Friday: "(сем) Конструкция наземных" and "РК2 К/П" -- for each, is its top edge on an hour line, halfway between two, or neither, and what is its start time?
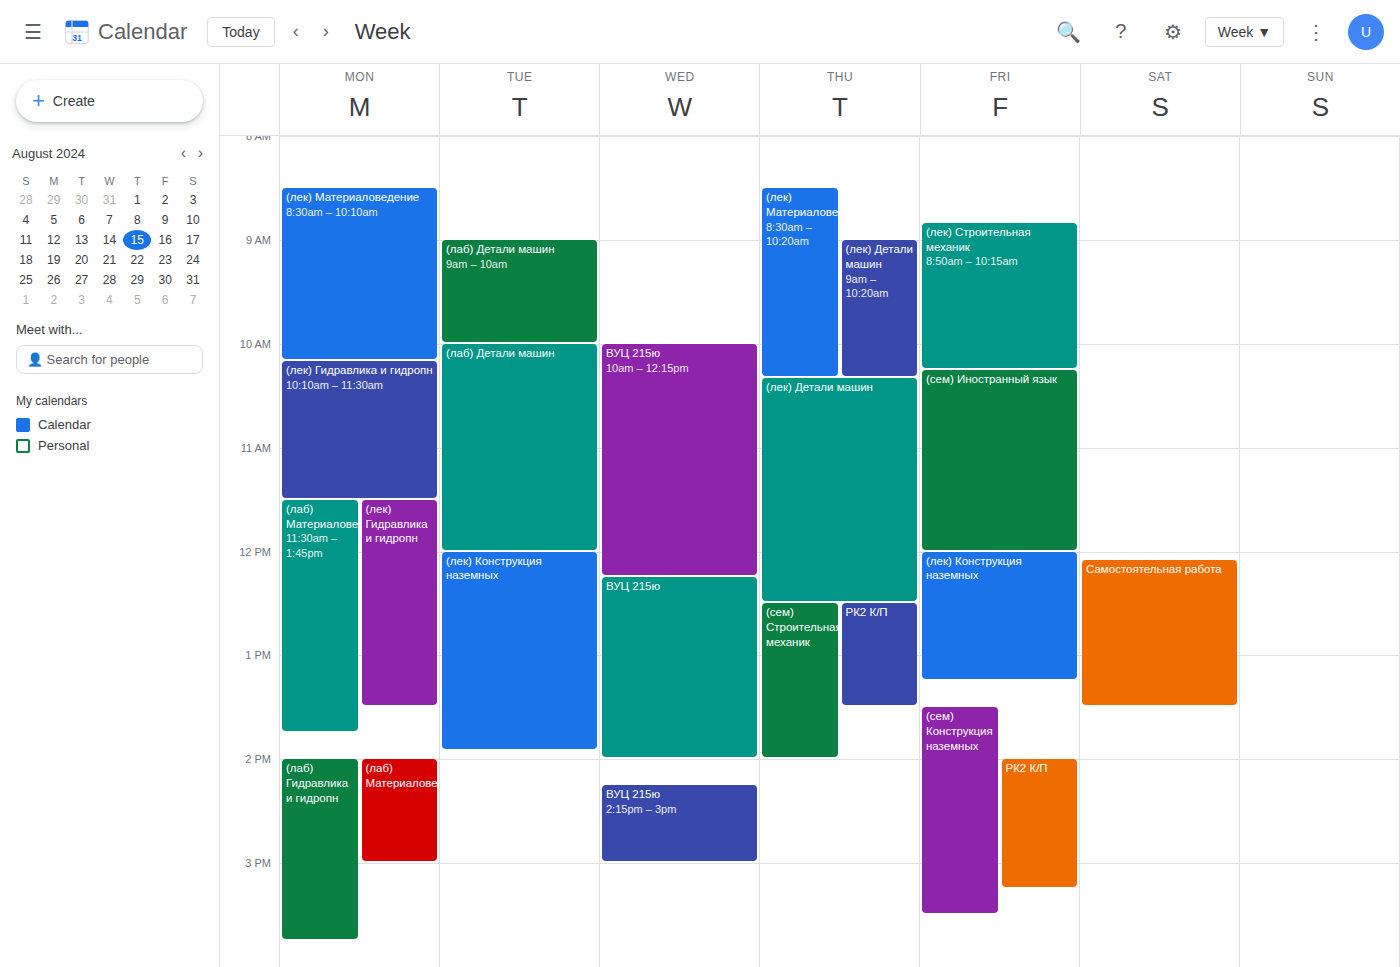
"(сем) Конструкция наземных": 1:30 PM, halfway between the 1 PM and 2 PM lines. "РК2 К/П": 2:00 PM, exactly on the 2 PM line.